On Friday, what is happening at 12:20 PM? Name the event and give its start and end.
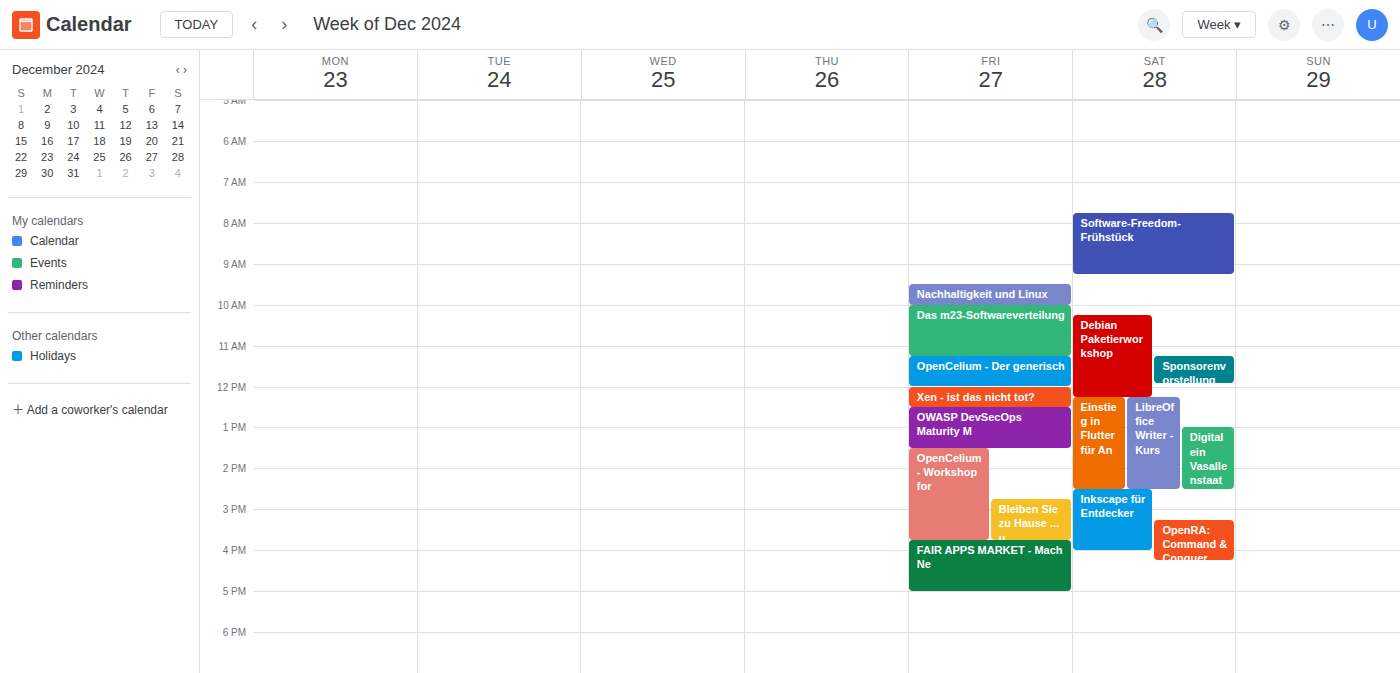
"Xen - ist das nicht tot?", 12:00 PM to 12:30 PM